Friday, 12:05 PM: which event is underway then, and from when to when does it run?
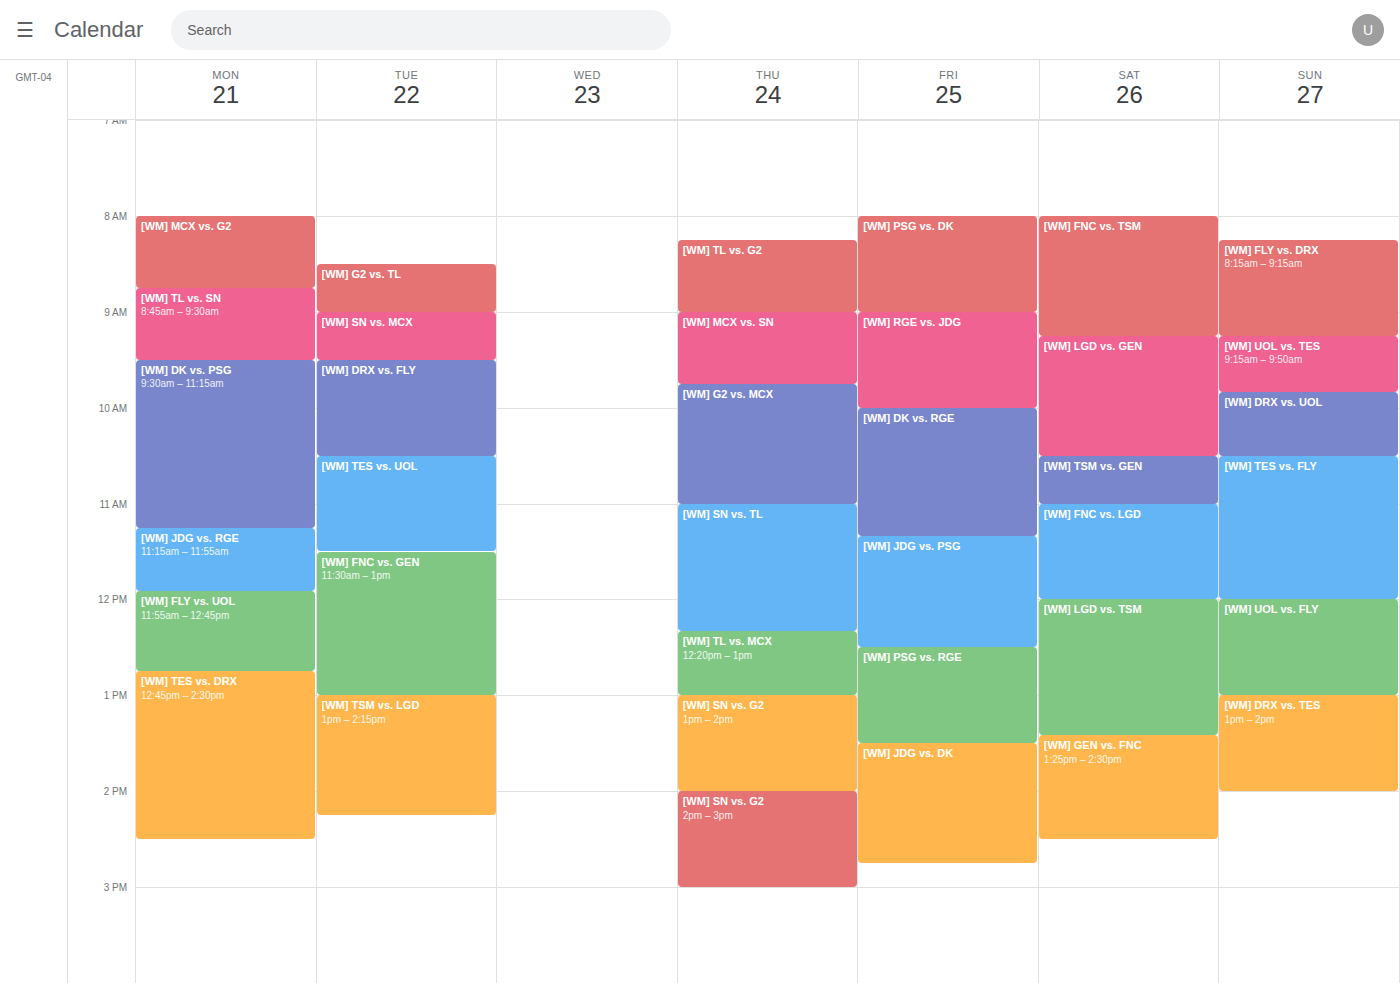
"[WM] JDG vs. PSG", 11:20 AM to 12:30 PM